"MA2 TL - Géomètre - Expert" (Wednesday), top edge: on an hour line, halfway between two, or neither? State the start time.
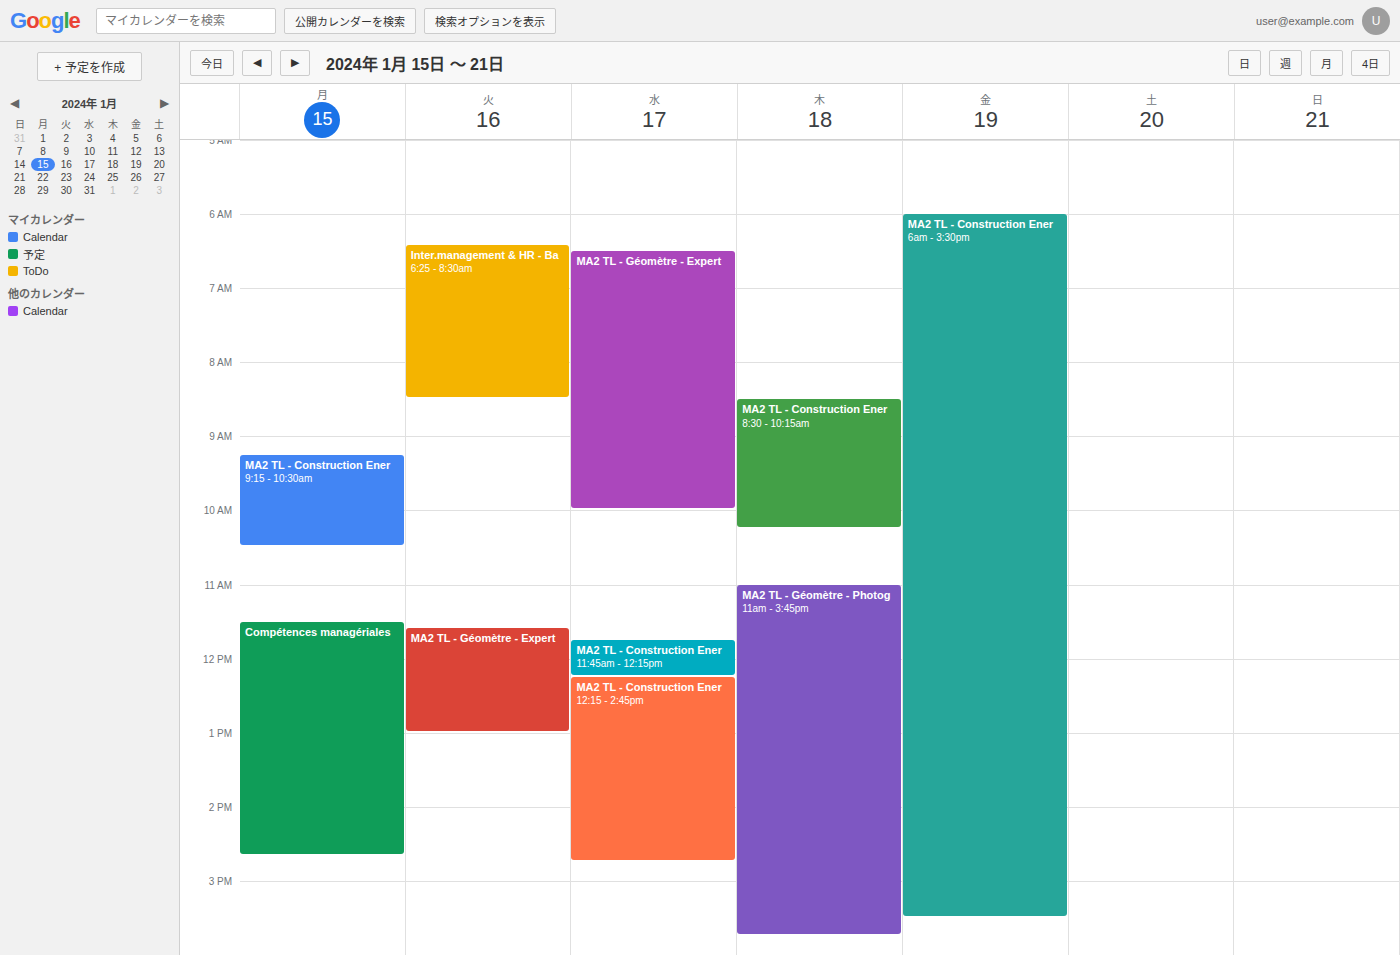
06:30 -- halfway between the 06:00 and 07:00 lines.